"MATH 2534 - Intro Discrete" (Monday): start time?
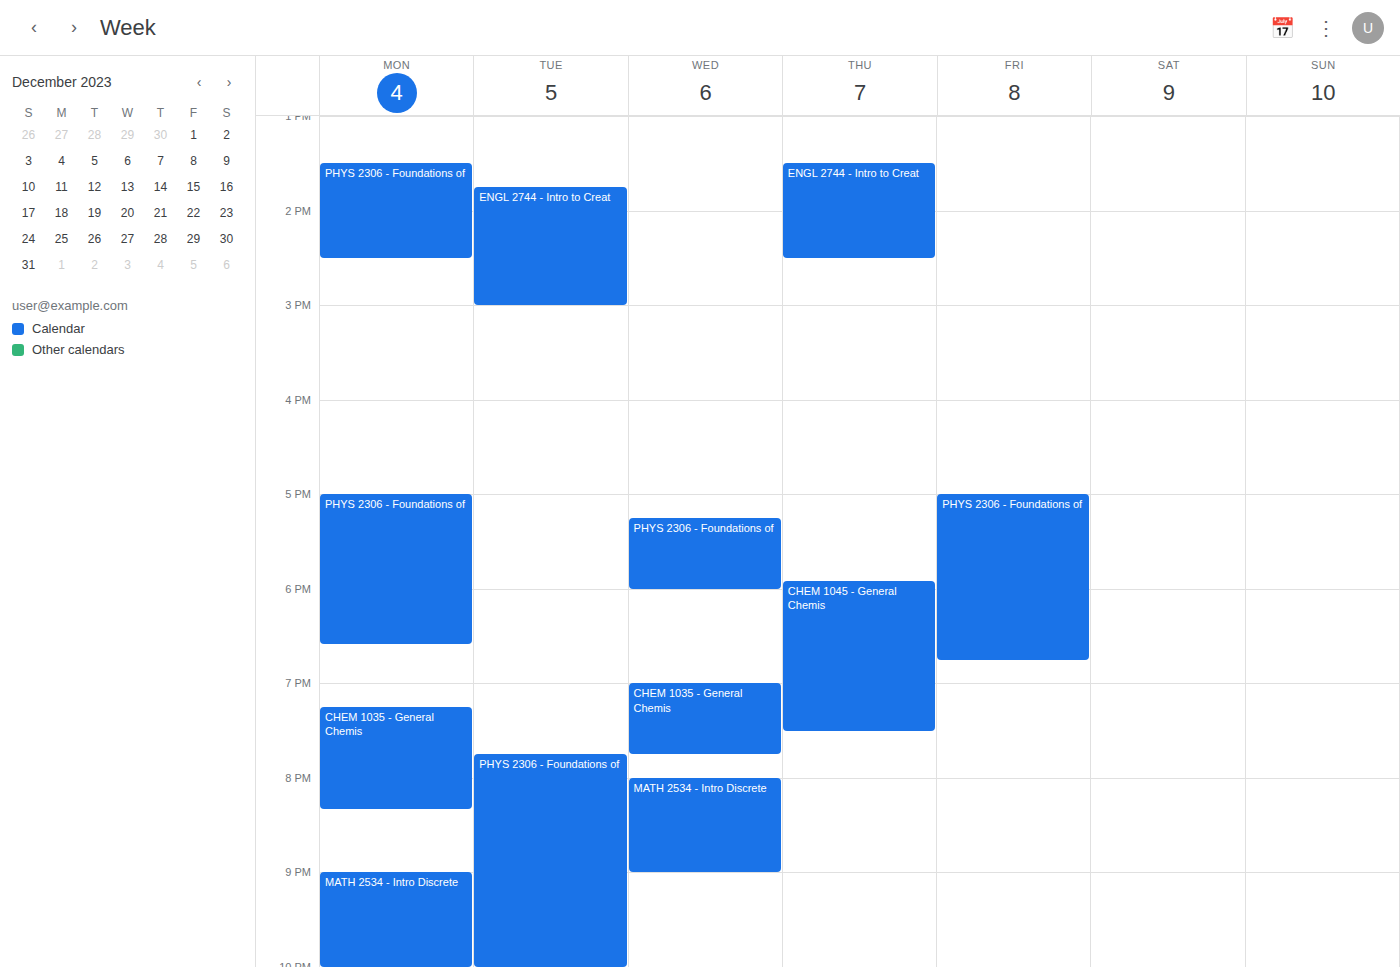
9:00 PM